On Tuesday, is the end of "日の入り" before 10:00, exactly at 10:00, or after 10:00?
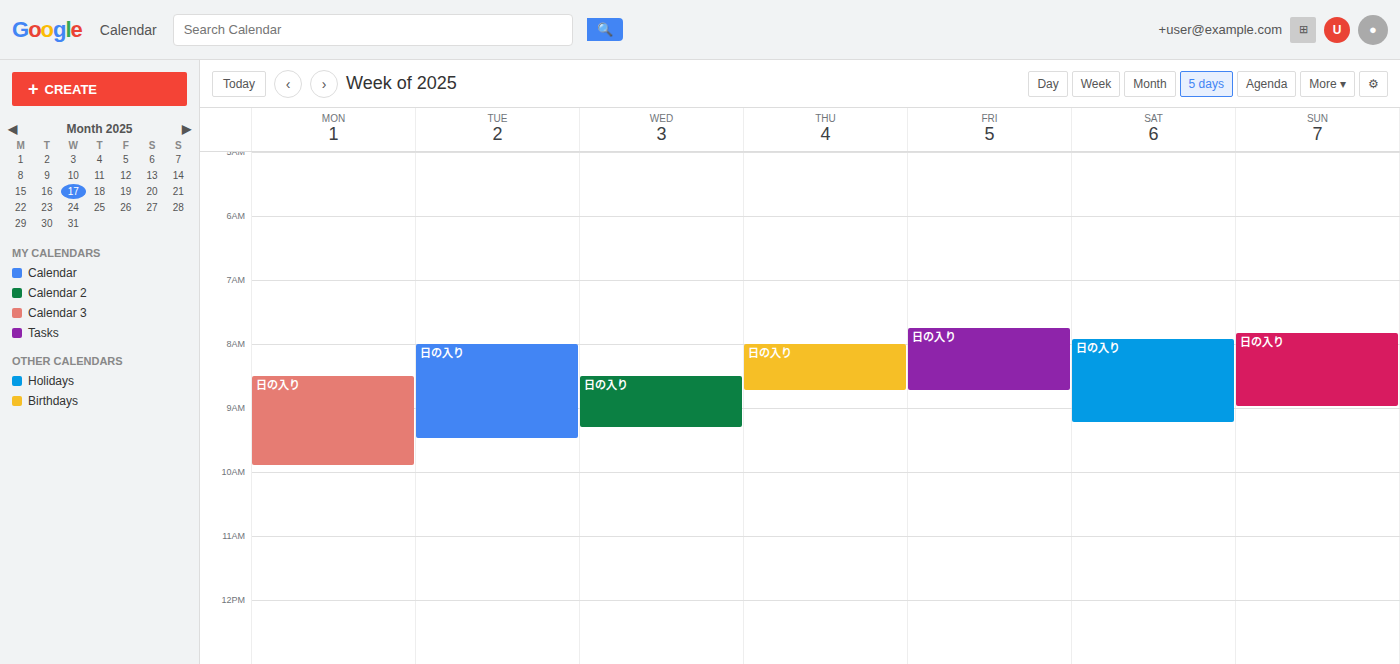
09:30 -- before 10:00, 30 minutes above the 10:00 line.